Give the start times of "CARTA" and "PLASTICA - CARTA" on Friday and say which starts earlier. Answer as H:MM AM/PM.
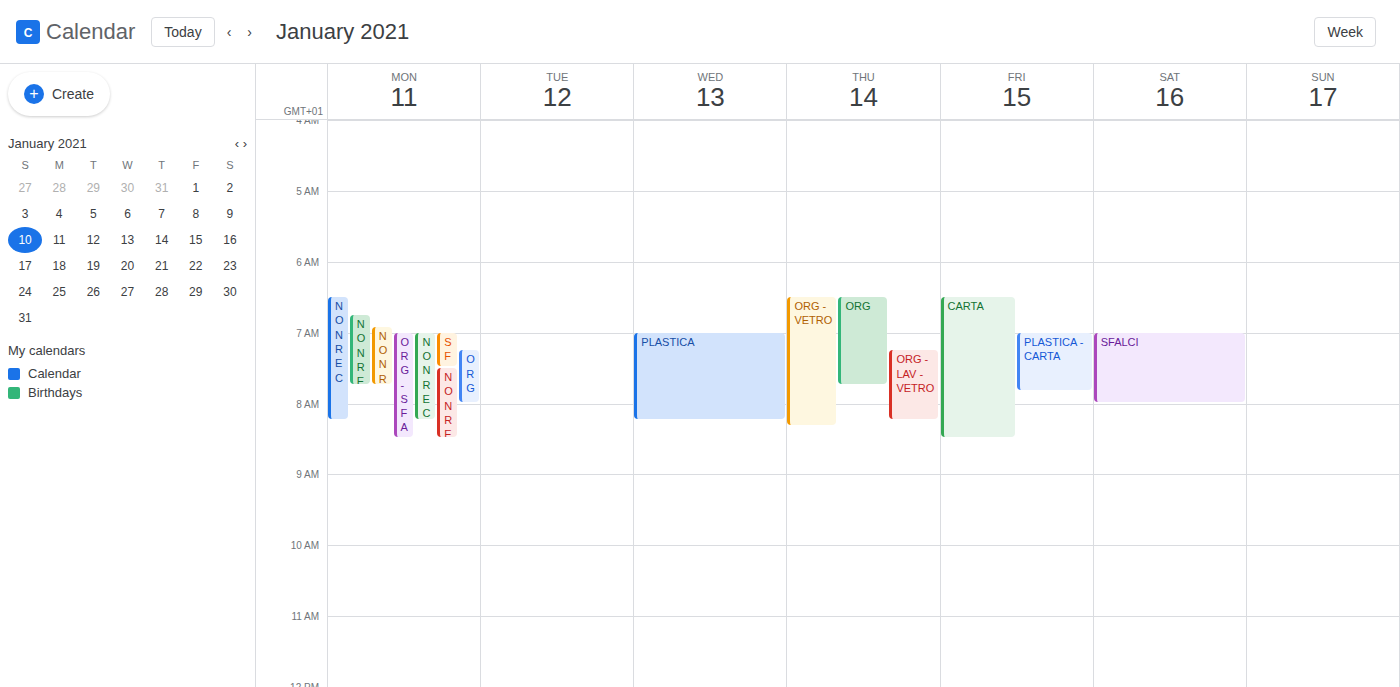
"CARTA" 6:30 AM; "PLASTICA - CARTA" 7:00 AM.